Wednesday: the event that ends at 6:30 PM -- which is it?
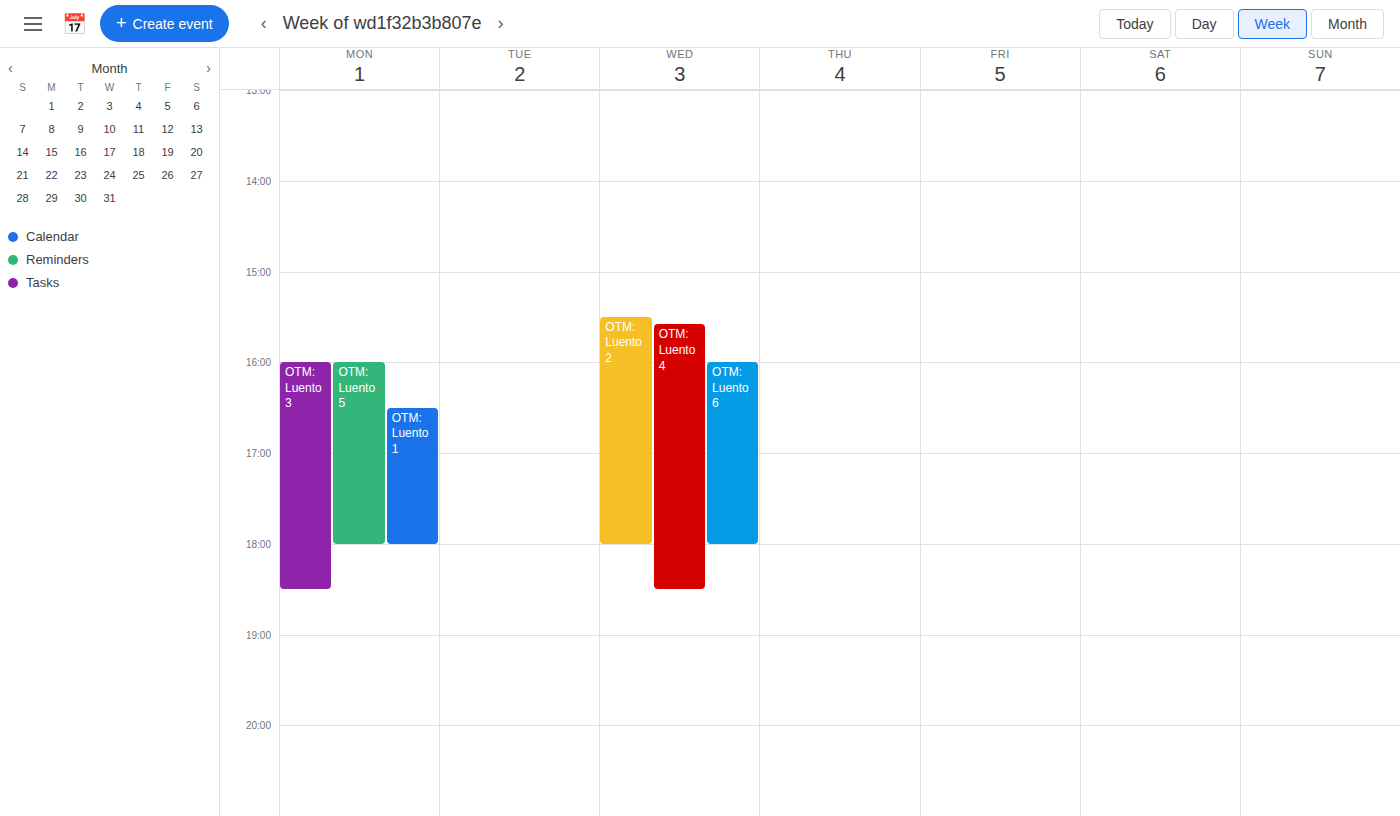
"OTM: Luento 4"